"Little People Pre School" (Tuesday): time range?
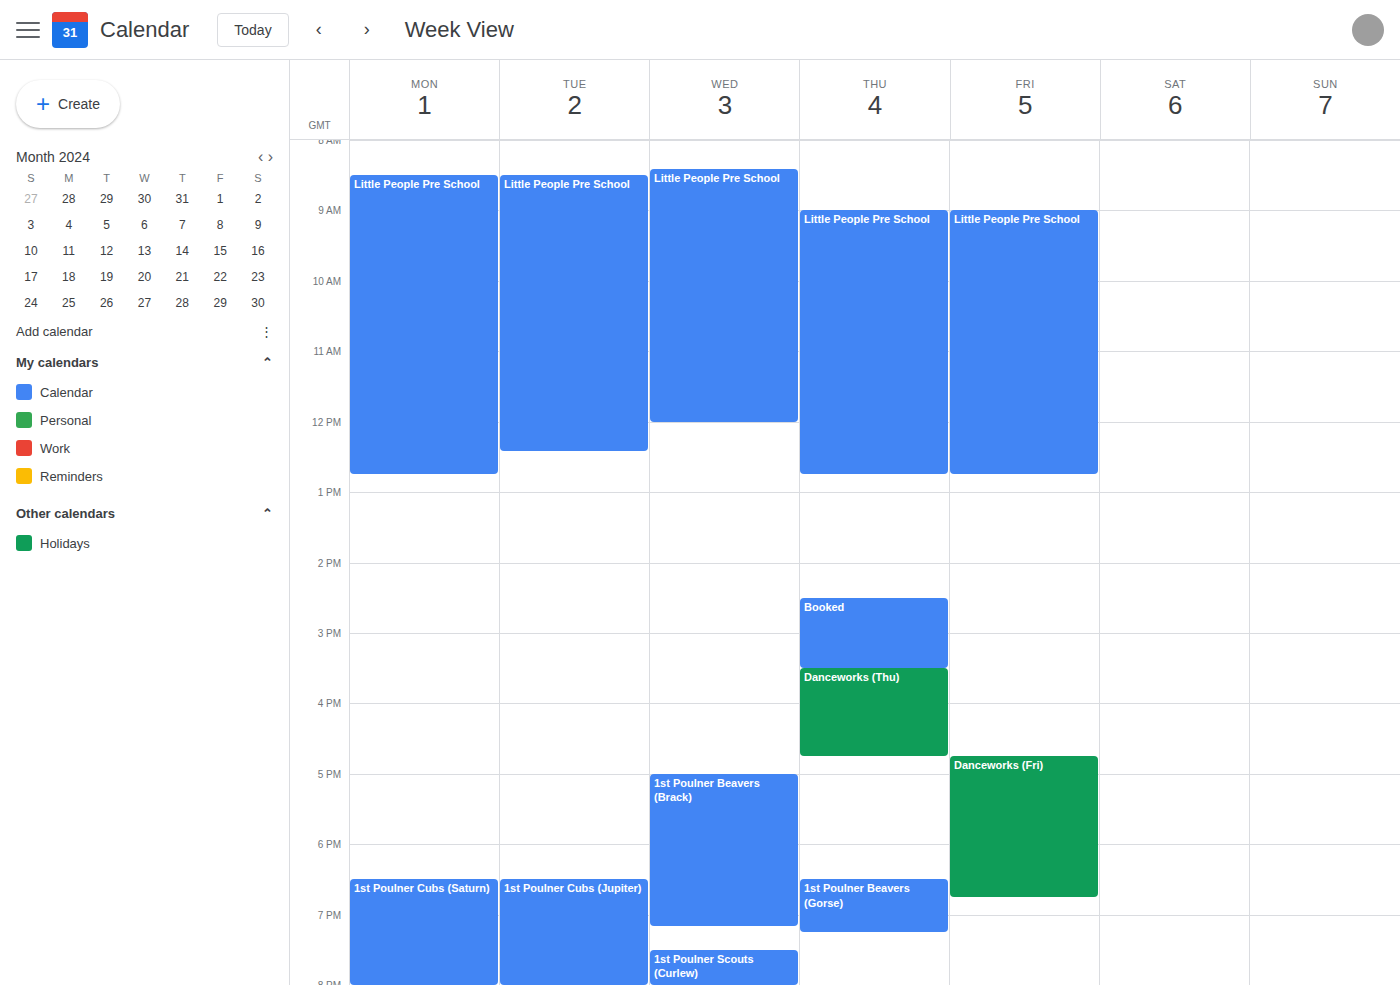
8:30 AM to 12:25 PM